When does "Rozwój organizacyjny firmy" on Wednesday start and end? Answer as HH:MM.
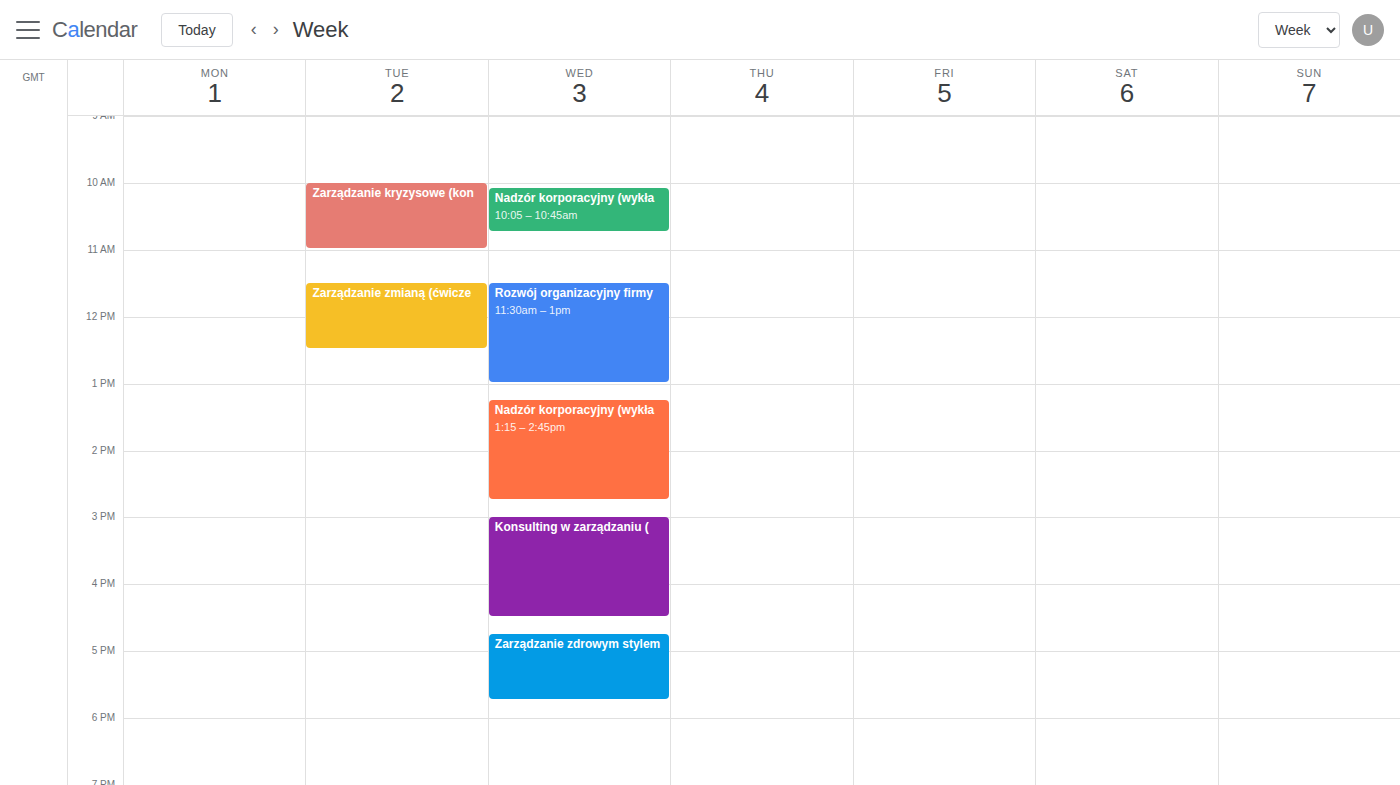
11:30 to 13:00